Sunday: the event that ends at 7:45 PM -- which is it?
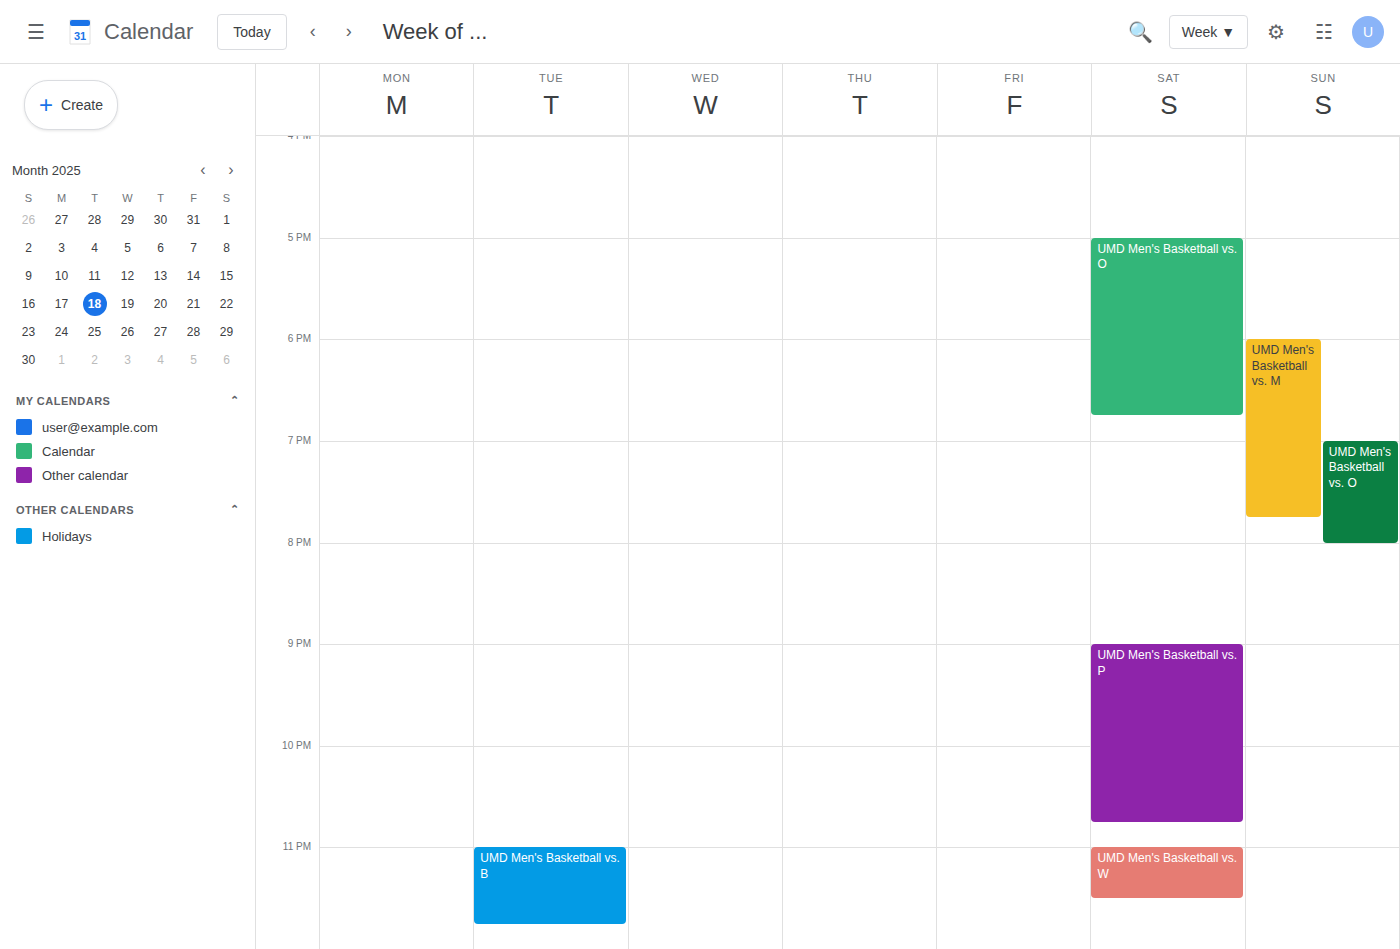
"UMD Men's Basketball vs. M"